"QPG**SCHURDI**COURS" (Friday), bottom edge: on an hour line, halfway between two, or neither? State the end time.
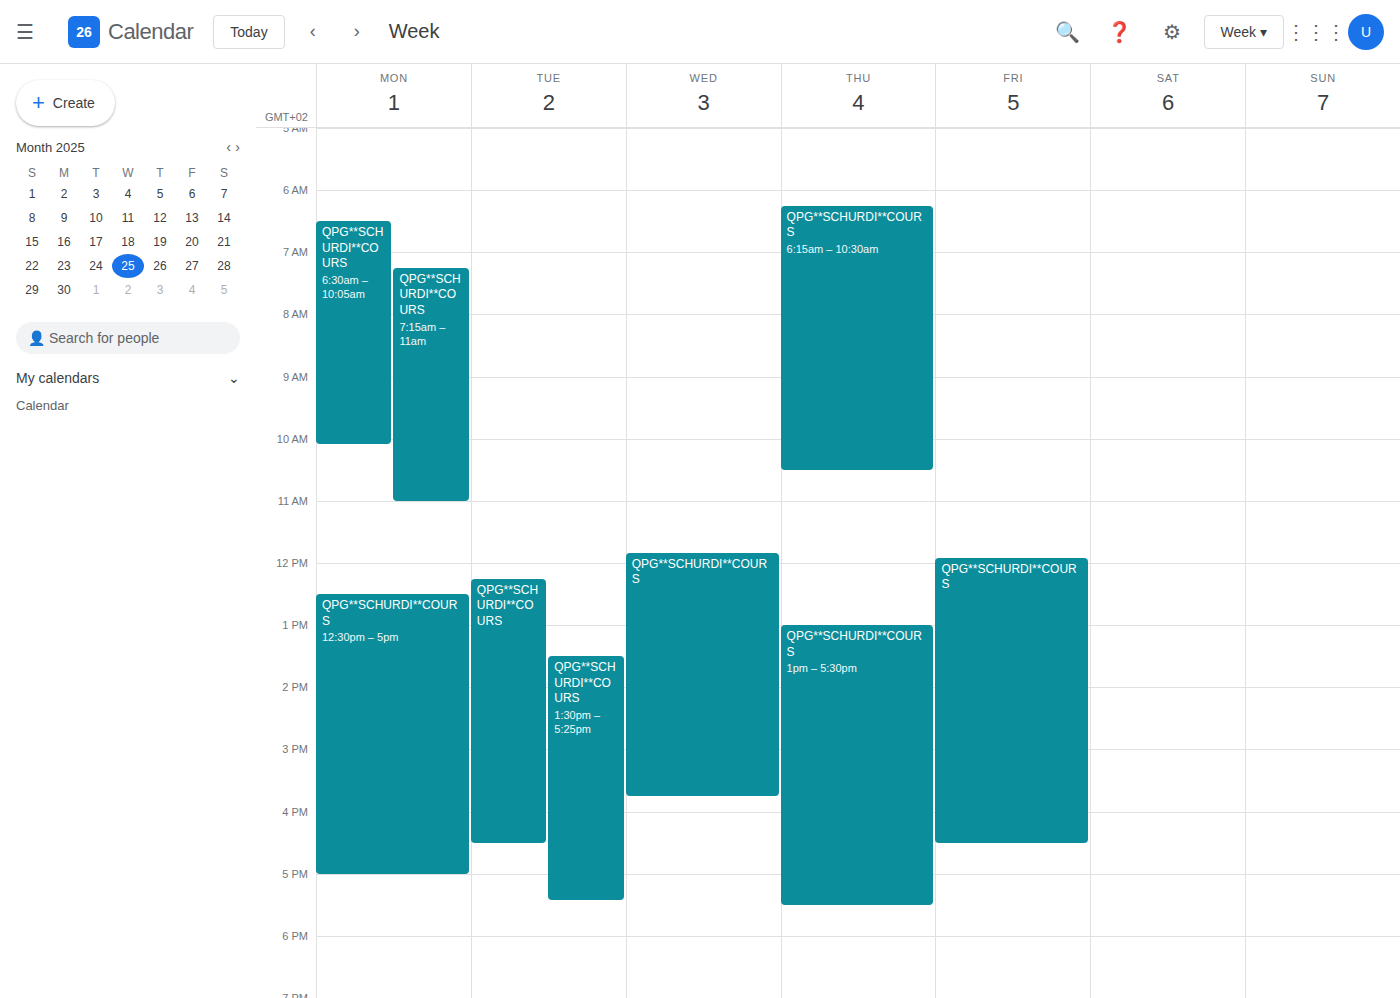
4:30 PM -- halfway between the 4 PM and 5 PM lines.